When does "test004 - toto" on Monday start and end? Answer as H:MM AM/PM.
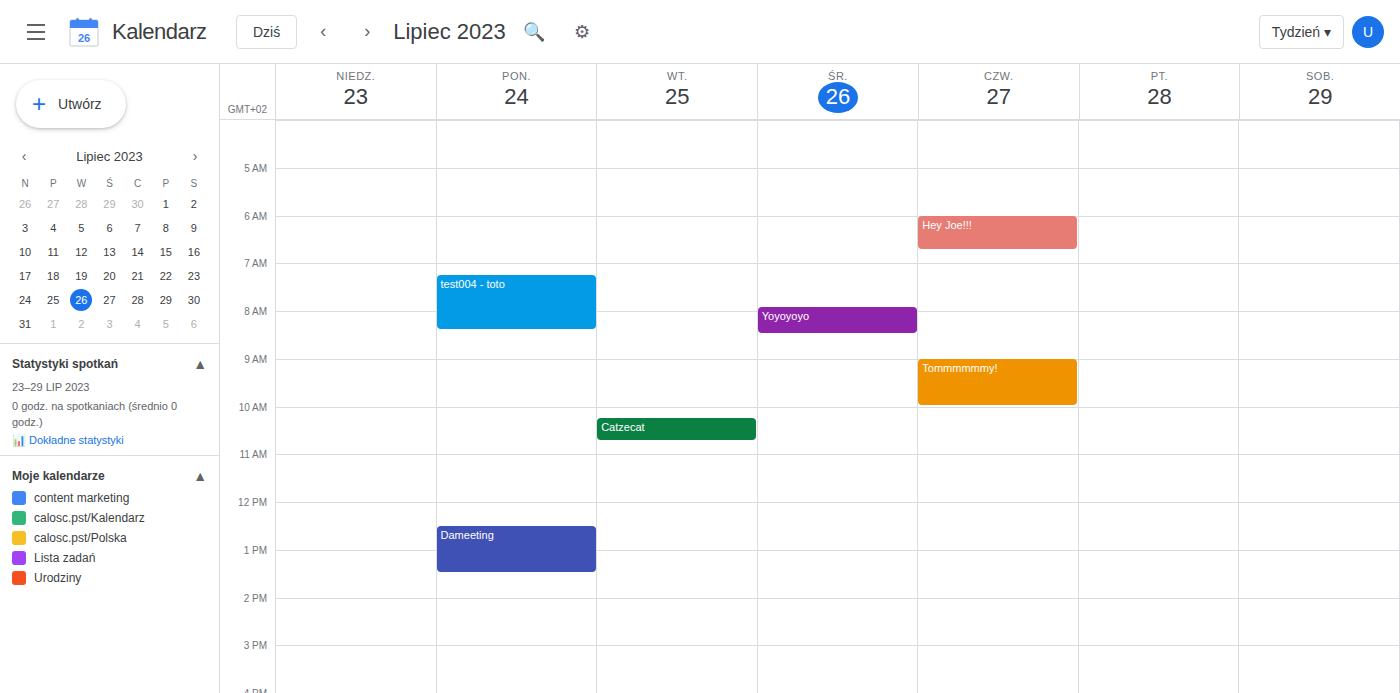
7:15 AM to 8:25 AM